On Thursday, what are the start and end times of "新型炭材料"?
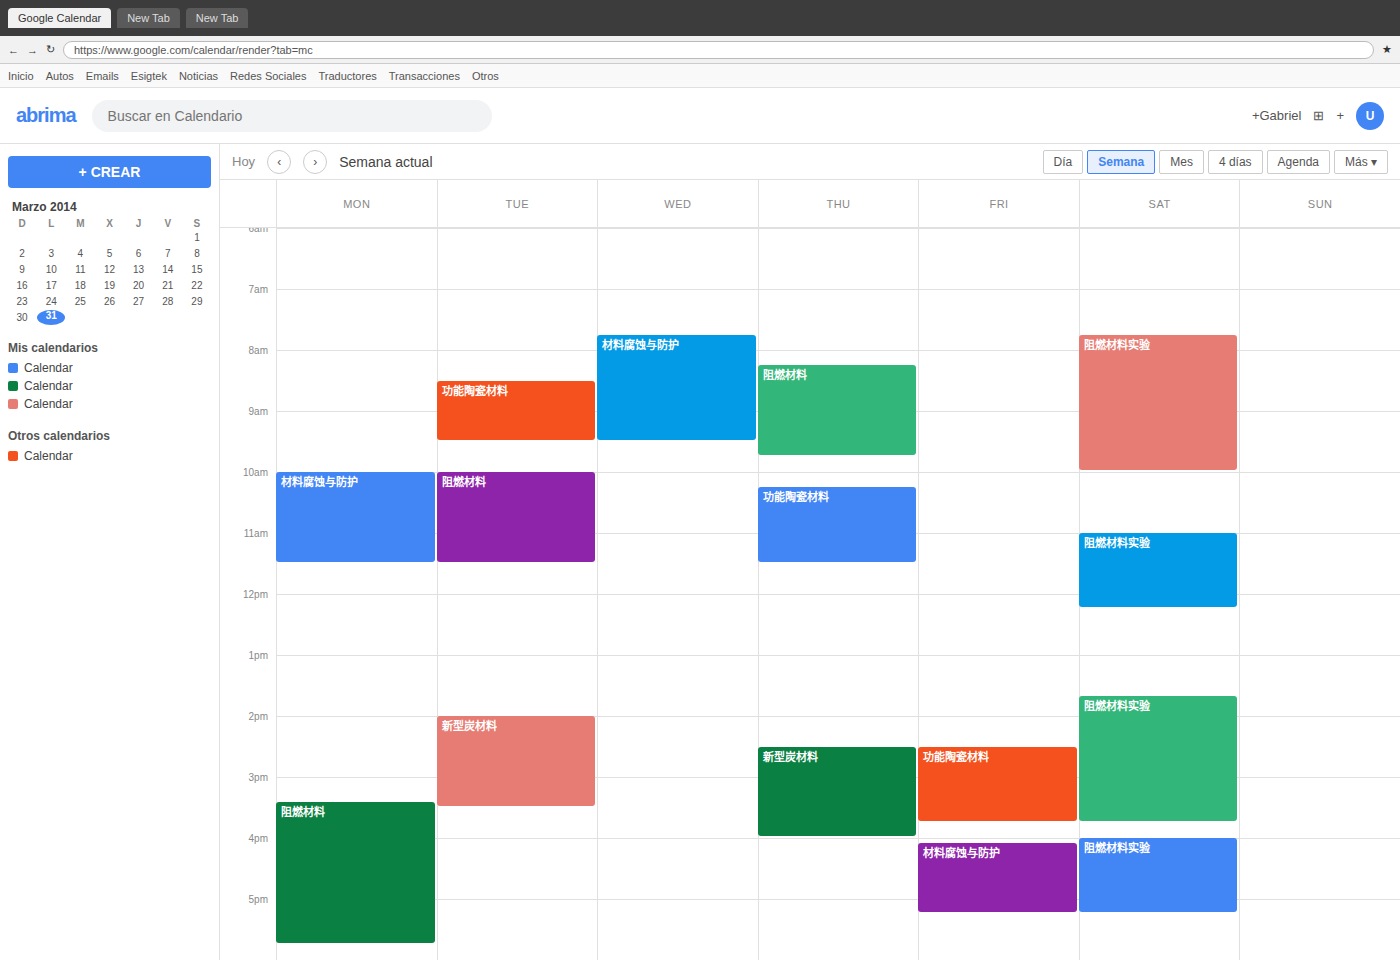
2:30 PM to 4:00 PM